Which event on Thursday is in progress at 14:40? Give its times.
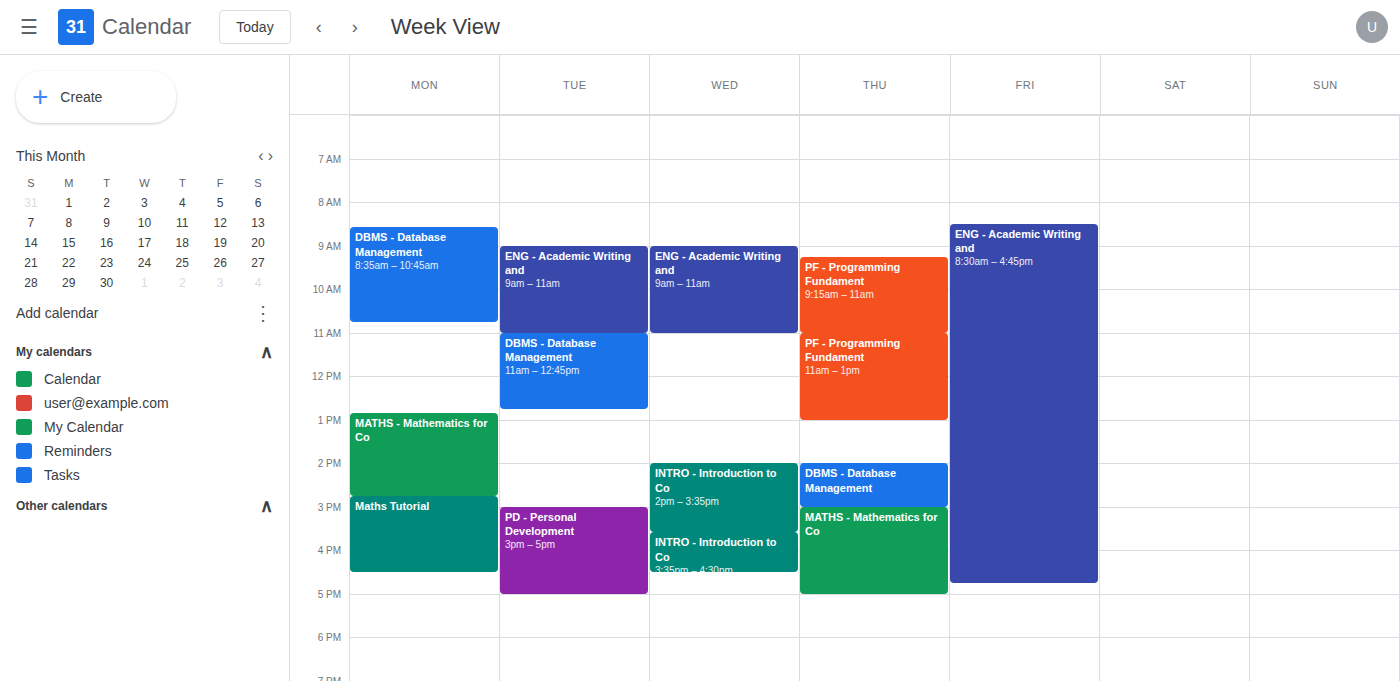
"DBMS - Database Management", 14:00 to 15:00